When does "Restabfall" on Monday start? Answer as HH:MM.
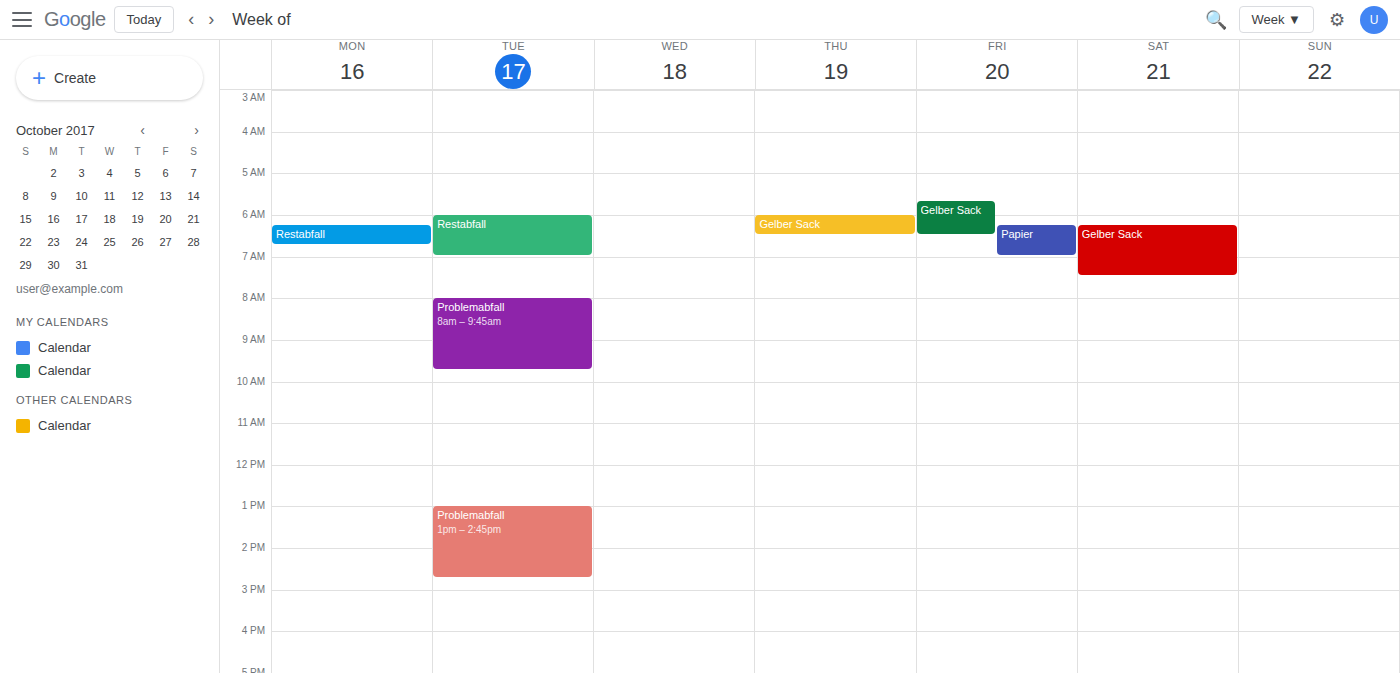
06:15